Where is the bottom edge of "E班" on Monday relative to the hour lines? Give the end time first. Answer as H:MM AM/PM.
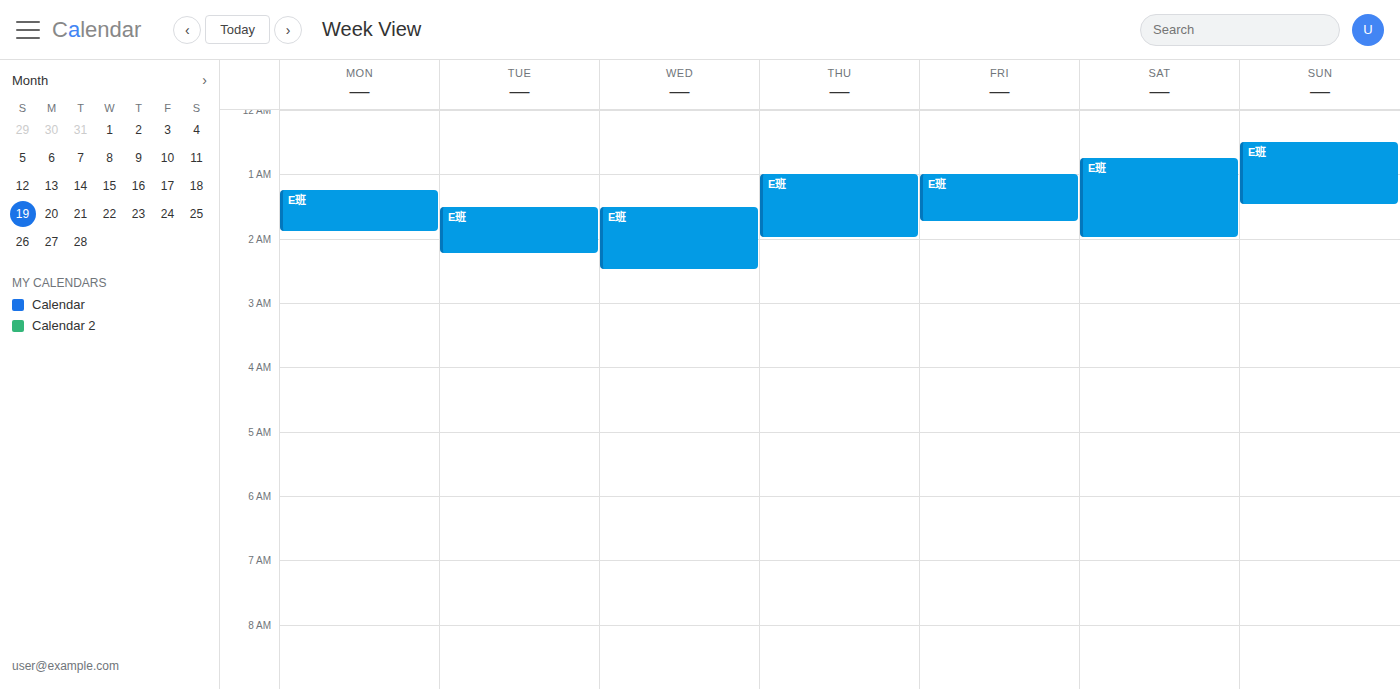
1:55 AM -- neither: 55 minutes below the 1 AM line and 5 minutes above the 2 AM line.